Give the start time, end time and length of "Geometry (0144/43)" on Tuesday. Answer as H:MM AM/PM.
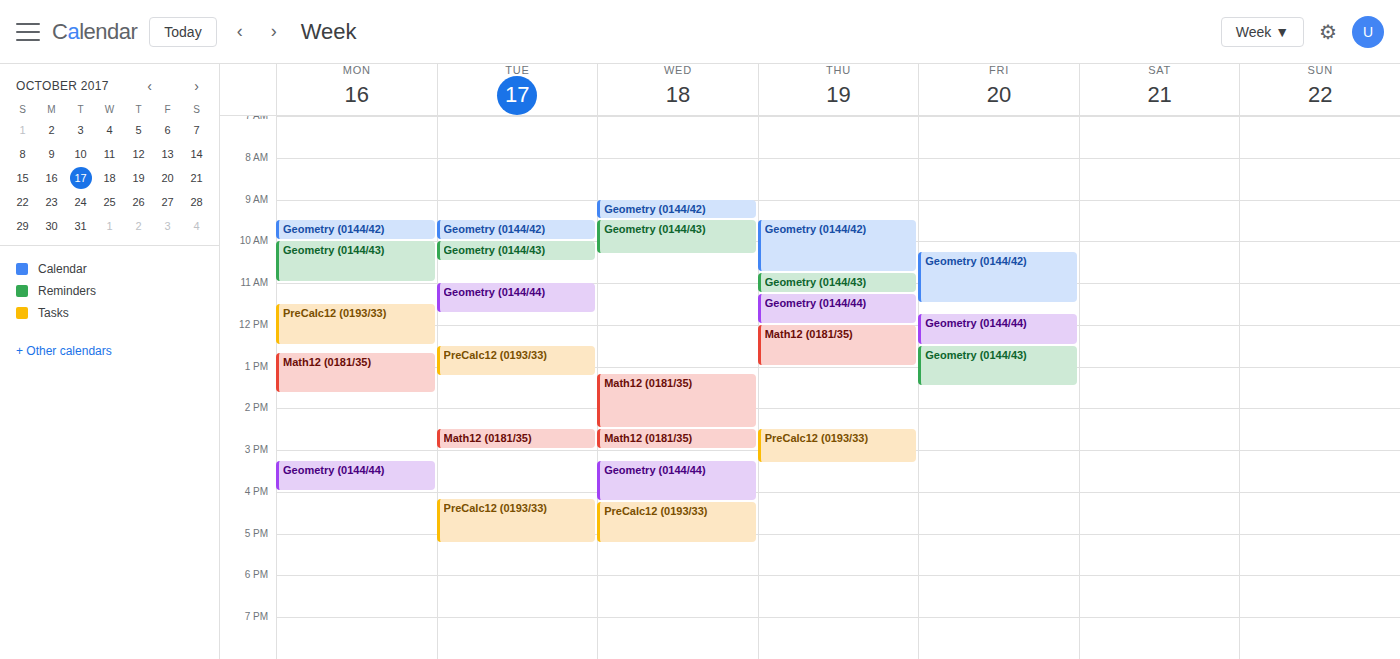
10:00 AM to 10:30 AM, 30 minutes